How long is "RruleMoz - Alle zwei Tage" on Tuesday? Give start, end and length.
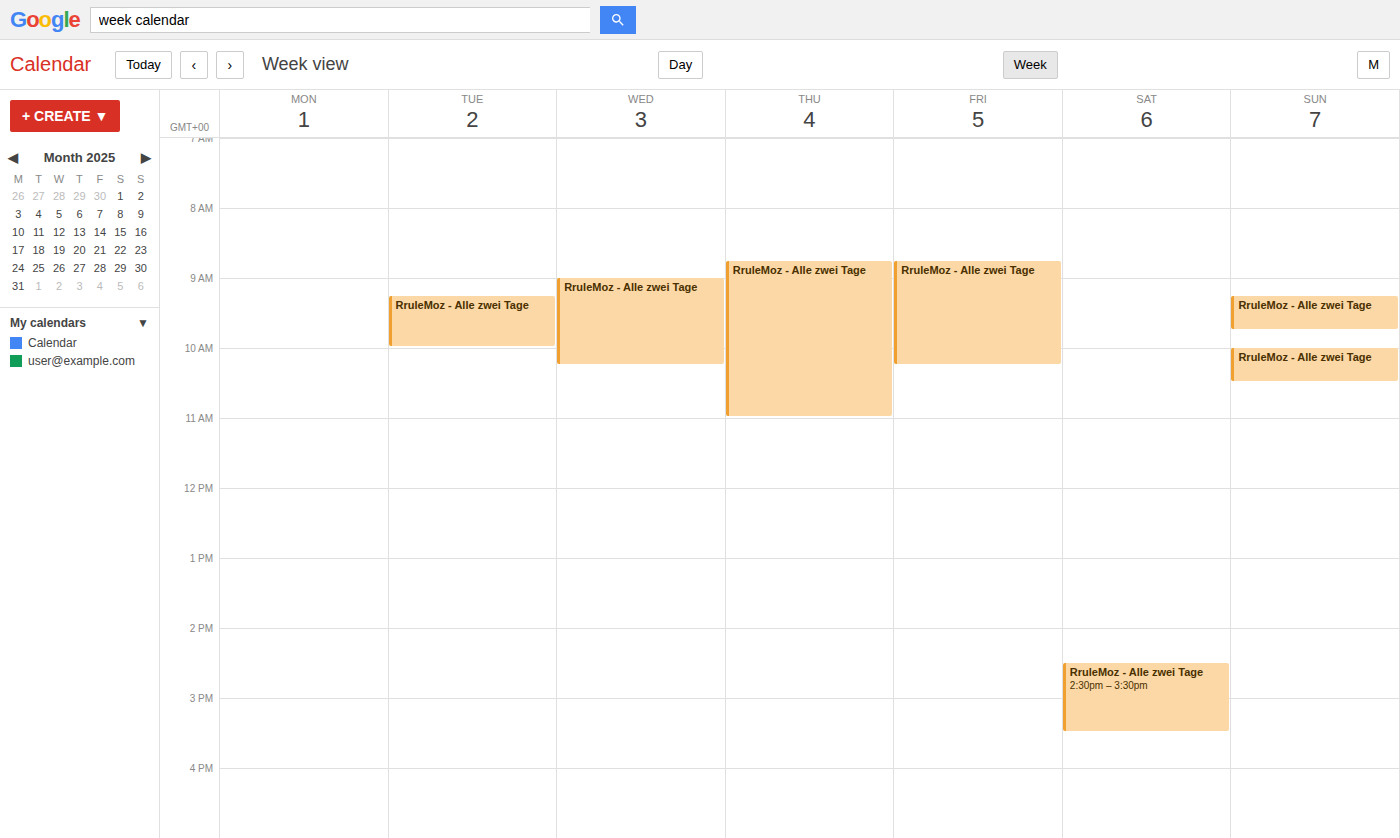
9:15 AM to 10:00 AM, 45 minutes